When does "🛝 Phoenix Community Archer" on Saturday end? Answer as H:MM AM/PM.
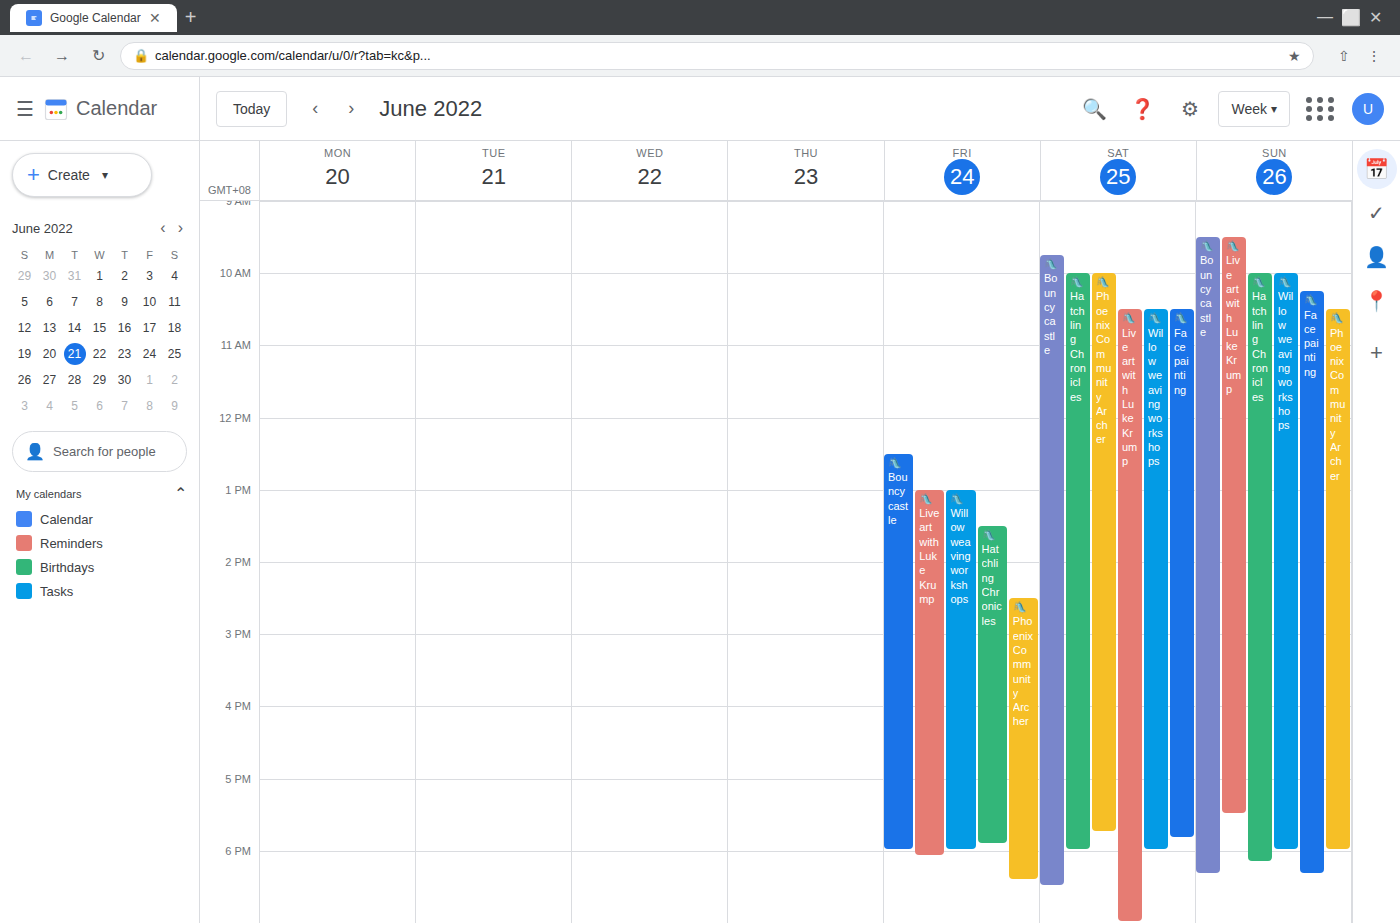
5:45 PM